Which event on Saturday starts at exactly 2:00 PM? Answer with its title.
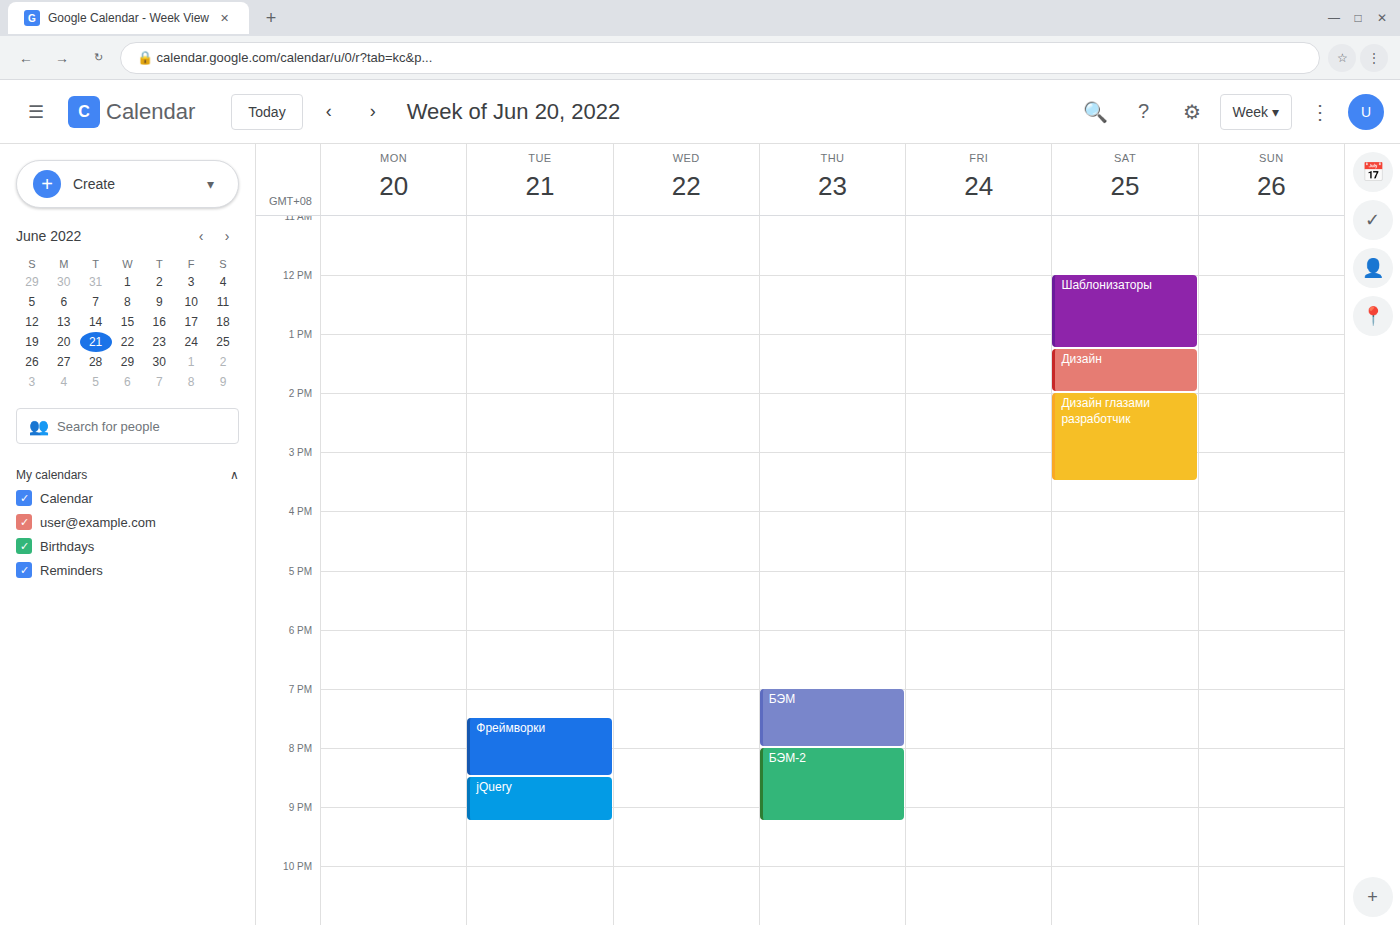
"Дизайн глазами разработчик"